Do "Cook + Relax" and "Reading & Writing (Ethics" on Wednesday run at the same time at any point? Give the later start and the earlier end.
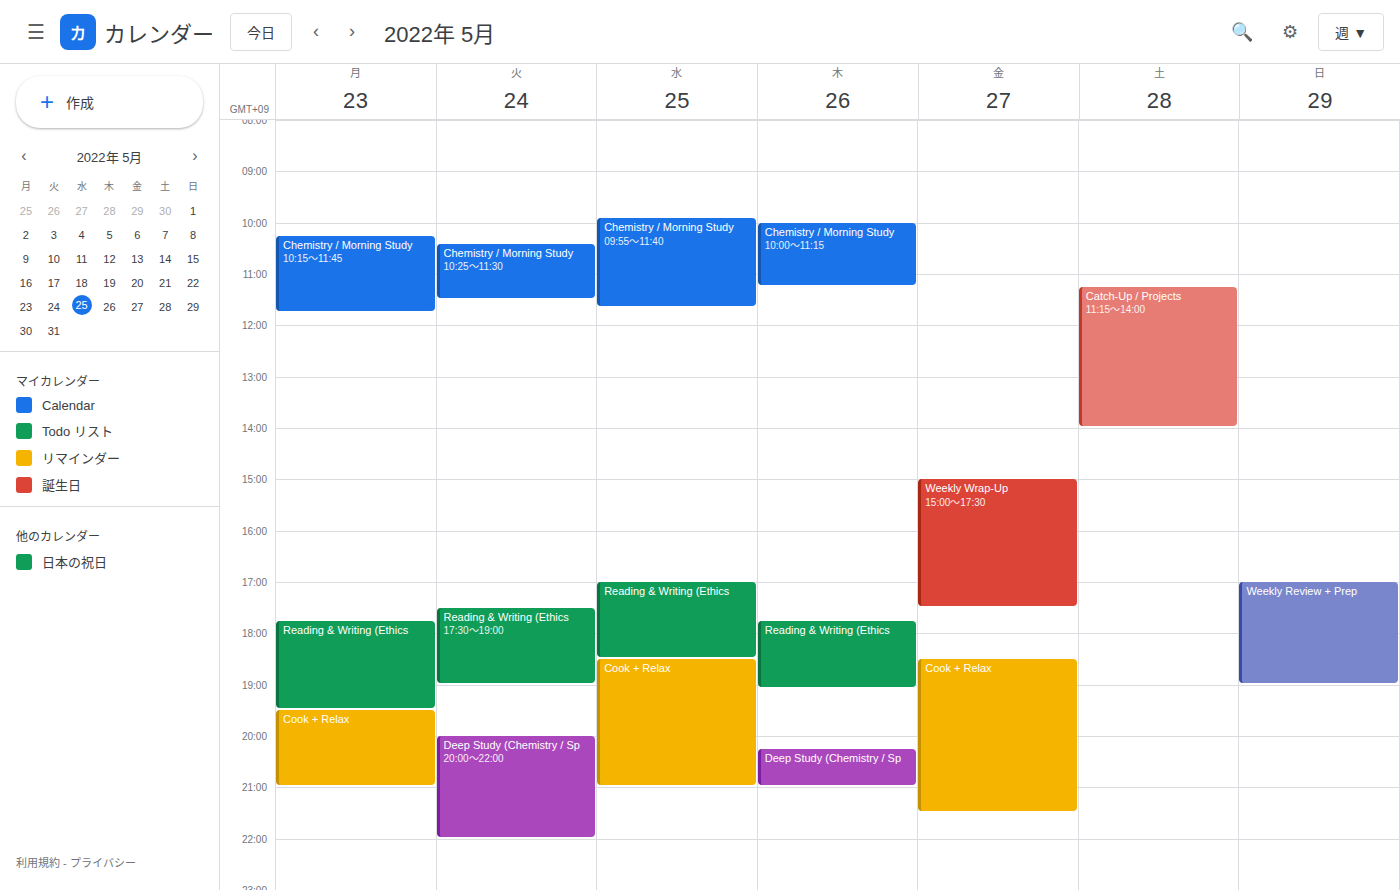
"Reading & Writing (Ethics" ends at 6:30 PM, exactly when "Cook + Relax" starts -- they touch but do not overlap.